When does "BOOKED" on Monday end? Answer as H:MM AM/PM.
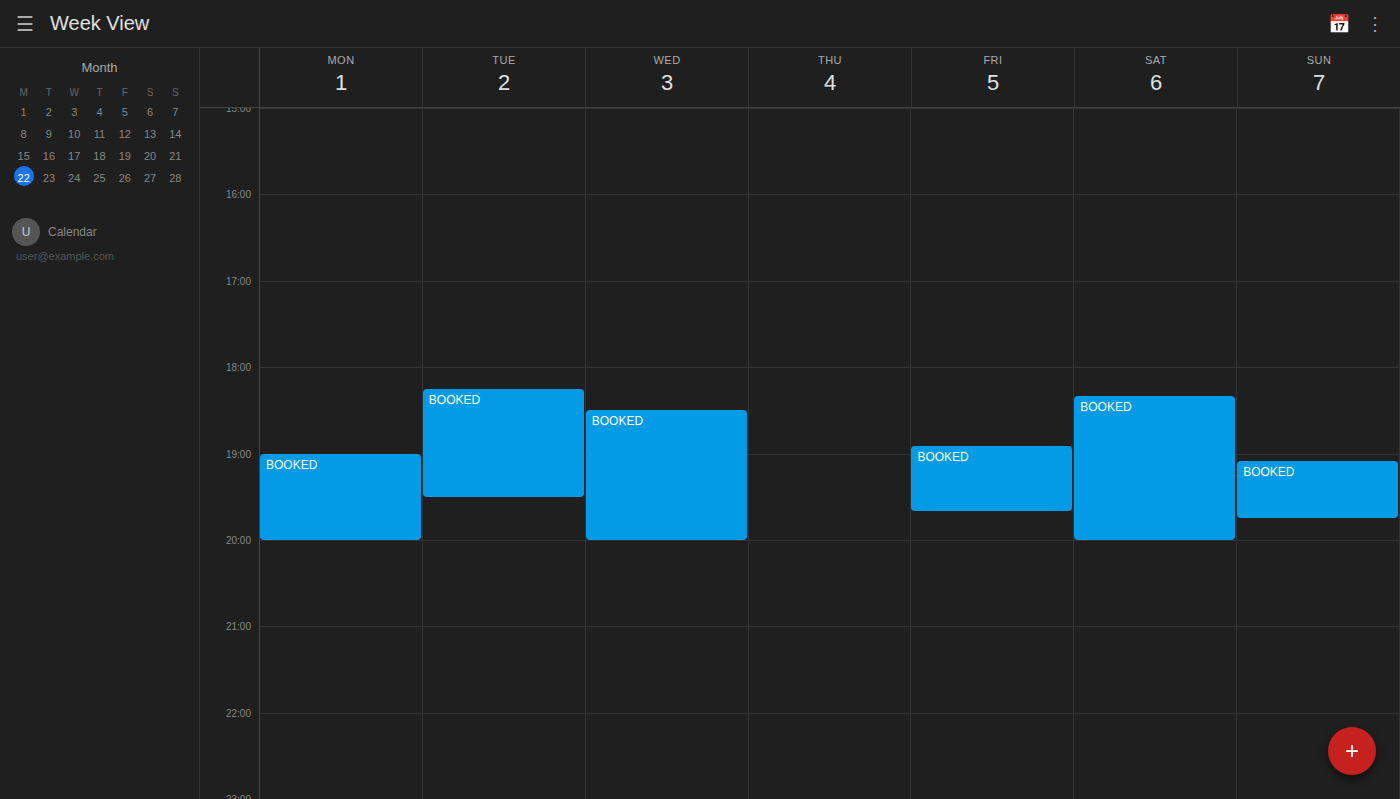
8:00 PM